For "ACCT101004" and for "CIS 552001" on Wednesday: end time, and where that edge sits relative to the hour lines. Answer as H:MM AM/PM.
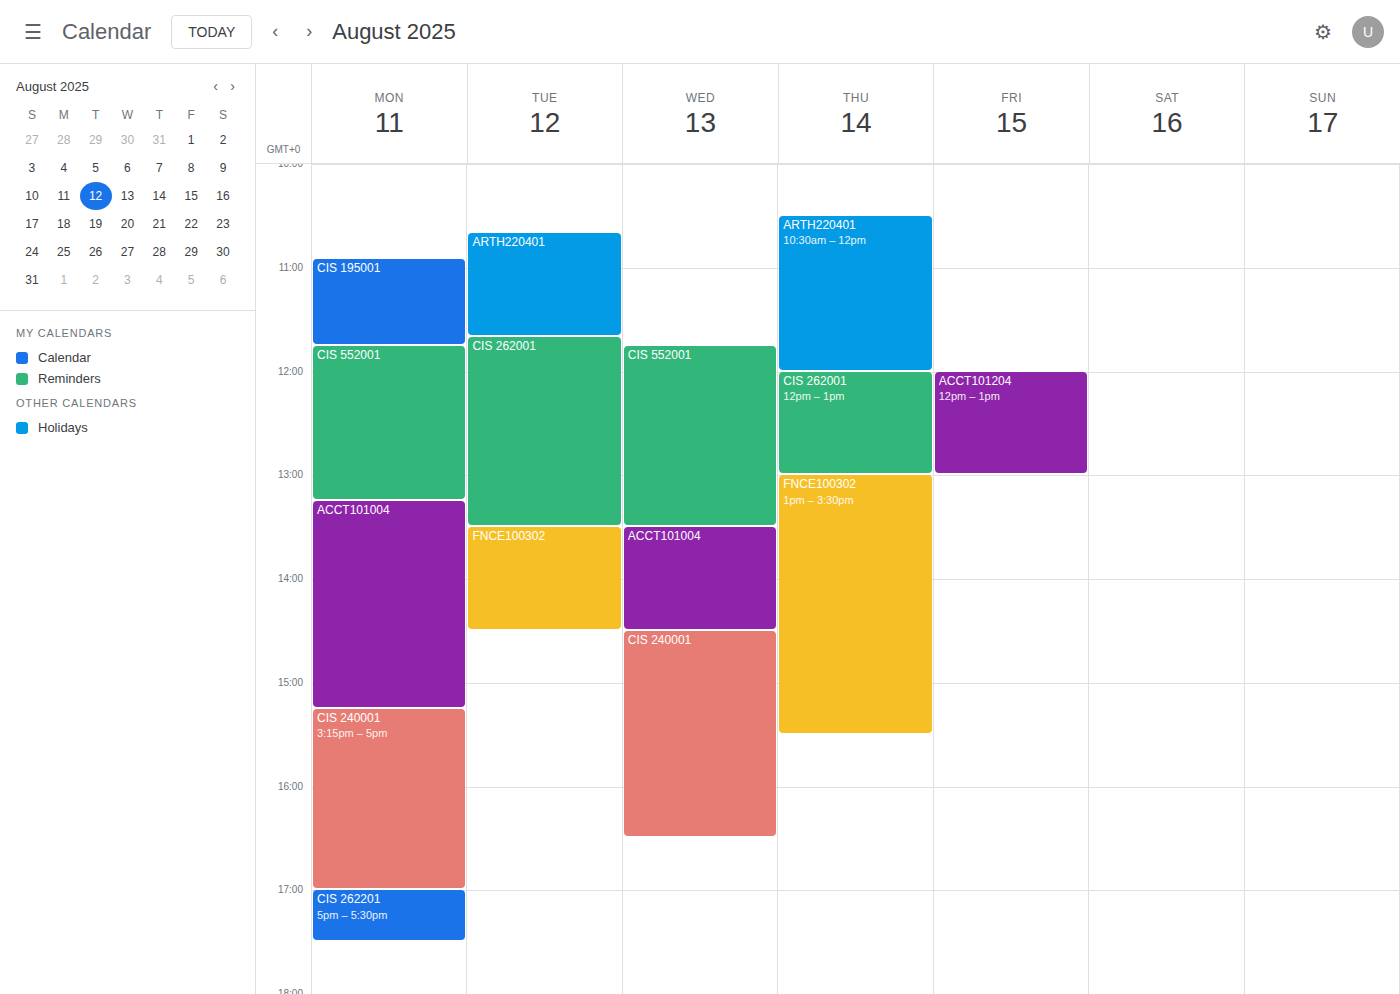
"ACCT101004": 2:30 PM, halfway between the 2 PM and 3 PM lines. "CIS 552001": 1:30 PM, halfway between the 1 PM and 2 PM lines.